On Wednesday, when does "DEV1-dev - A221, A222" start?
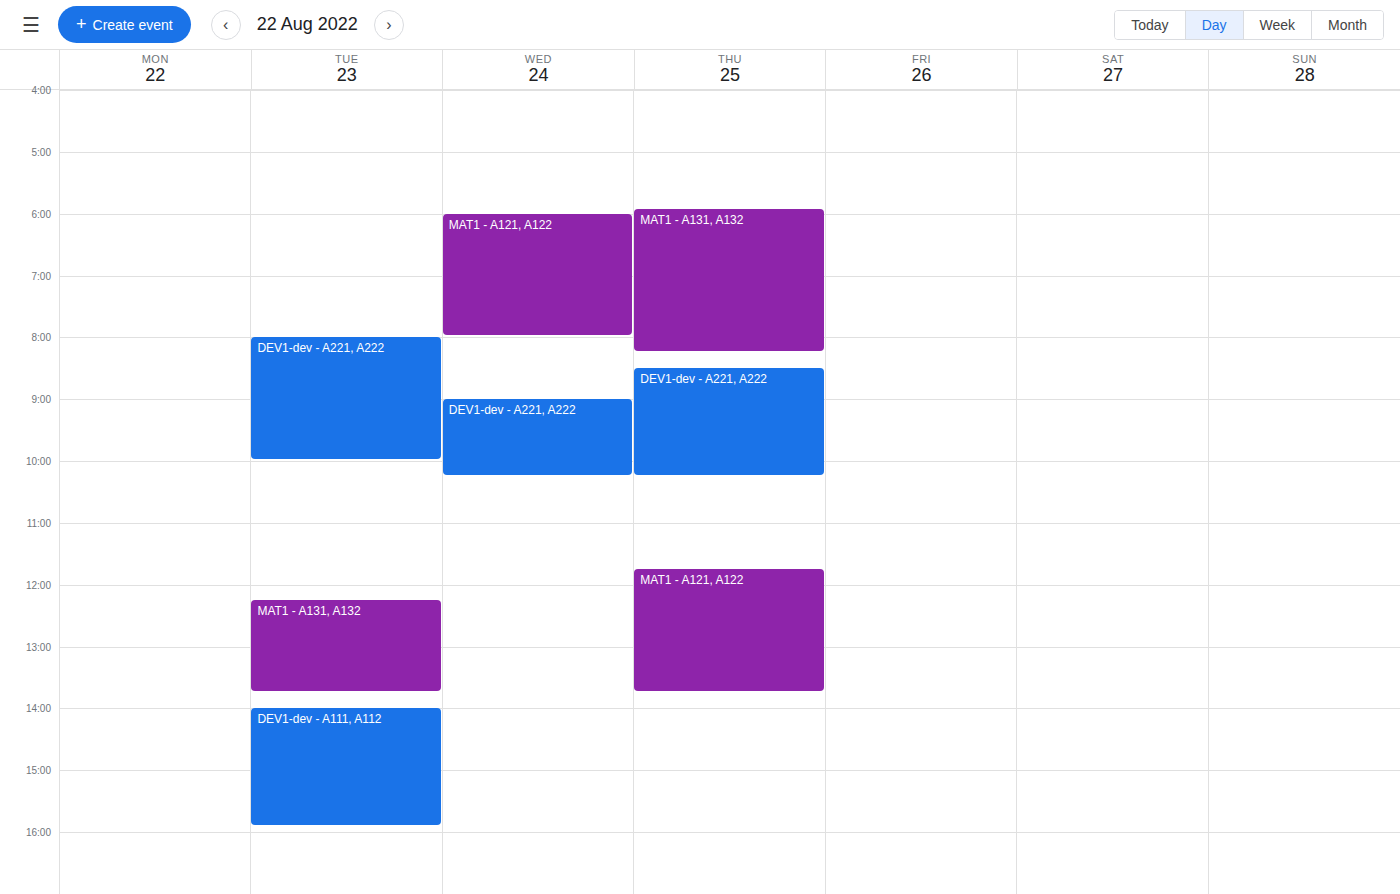
9:00 AM